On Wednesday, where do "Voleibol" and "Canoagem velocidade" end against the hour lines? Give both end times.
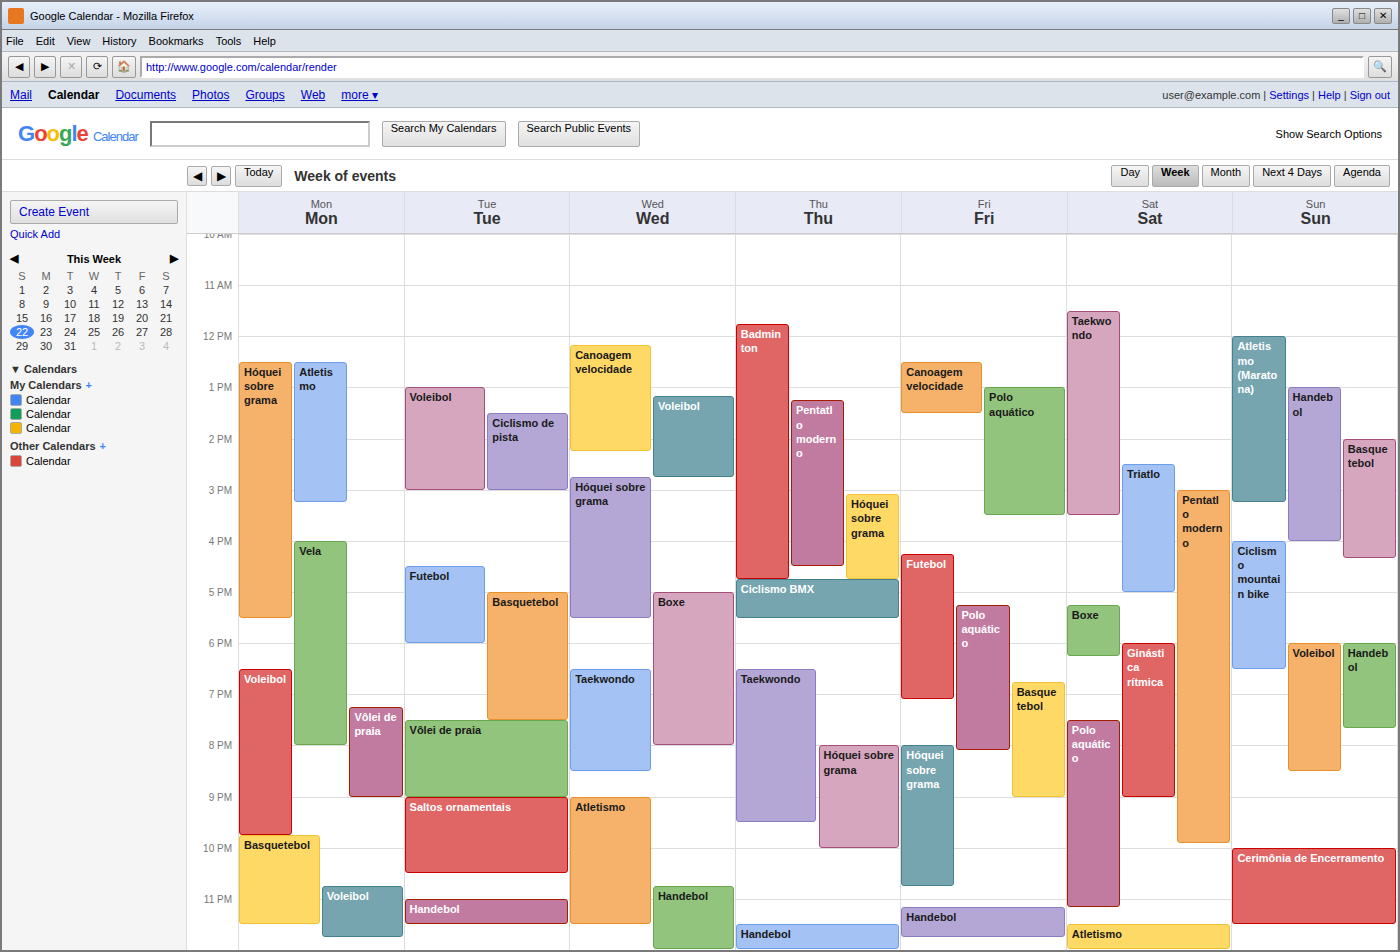
"Voleibol": 2:45 PM, neither: three quarters of the way from the 2 PM line to the 3 PM line. "Canoagem velocidade": 2:15 PM, neither: a quarter of the way from the 2 PM line to the 3 PM line.